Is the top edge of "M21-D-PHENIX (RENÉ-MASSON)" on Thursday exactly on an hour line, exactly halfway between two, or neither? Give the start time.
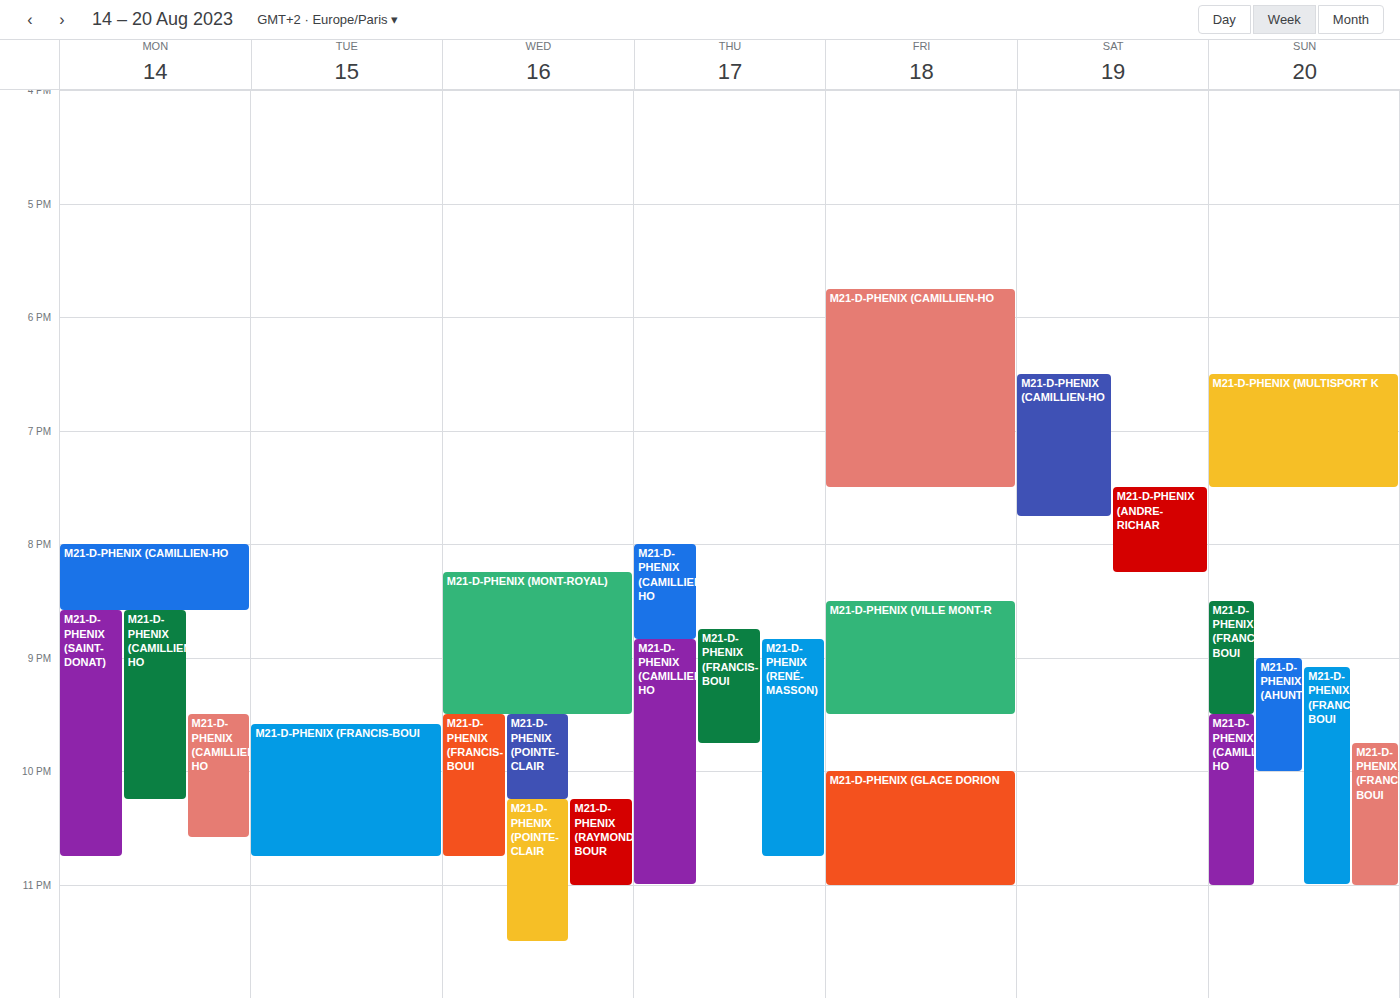
8:50 PM -- neither: 50 minutes below the 8 PM line and 10 minutes above the 9 PM line.